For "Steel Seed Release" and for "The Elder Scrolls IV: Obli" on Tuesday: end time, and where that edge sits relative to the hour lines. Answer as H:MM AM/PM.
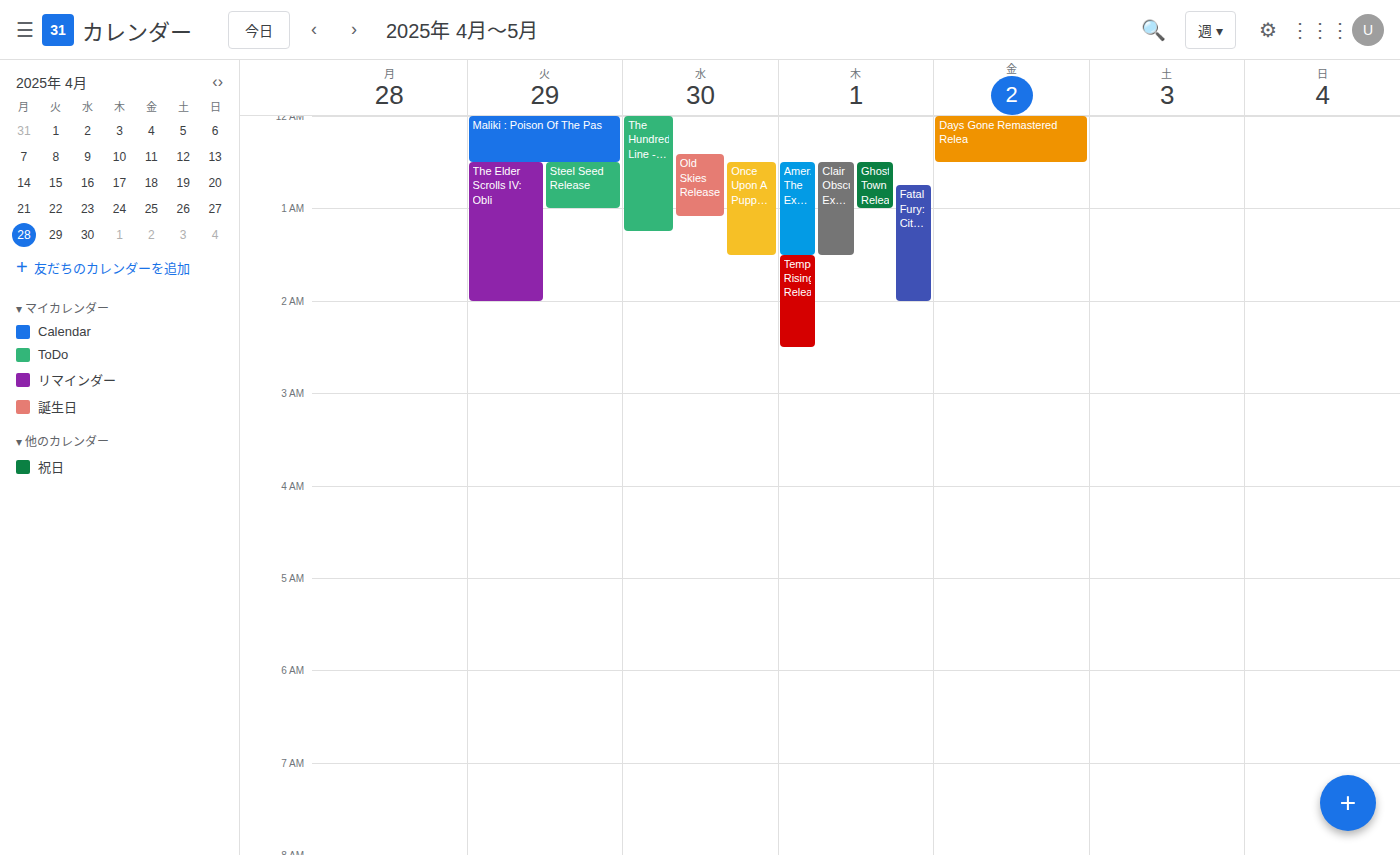
"Steel Seed Release": 1:00 AM, exactly on the 1 AM line. "The Elder Scrolls IV: Obli": 2:00 AM, exactly on the 2 AM line.